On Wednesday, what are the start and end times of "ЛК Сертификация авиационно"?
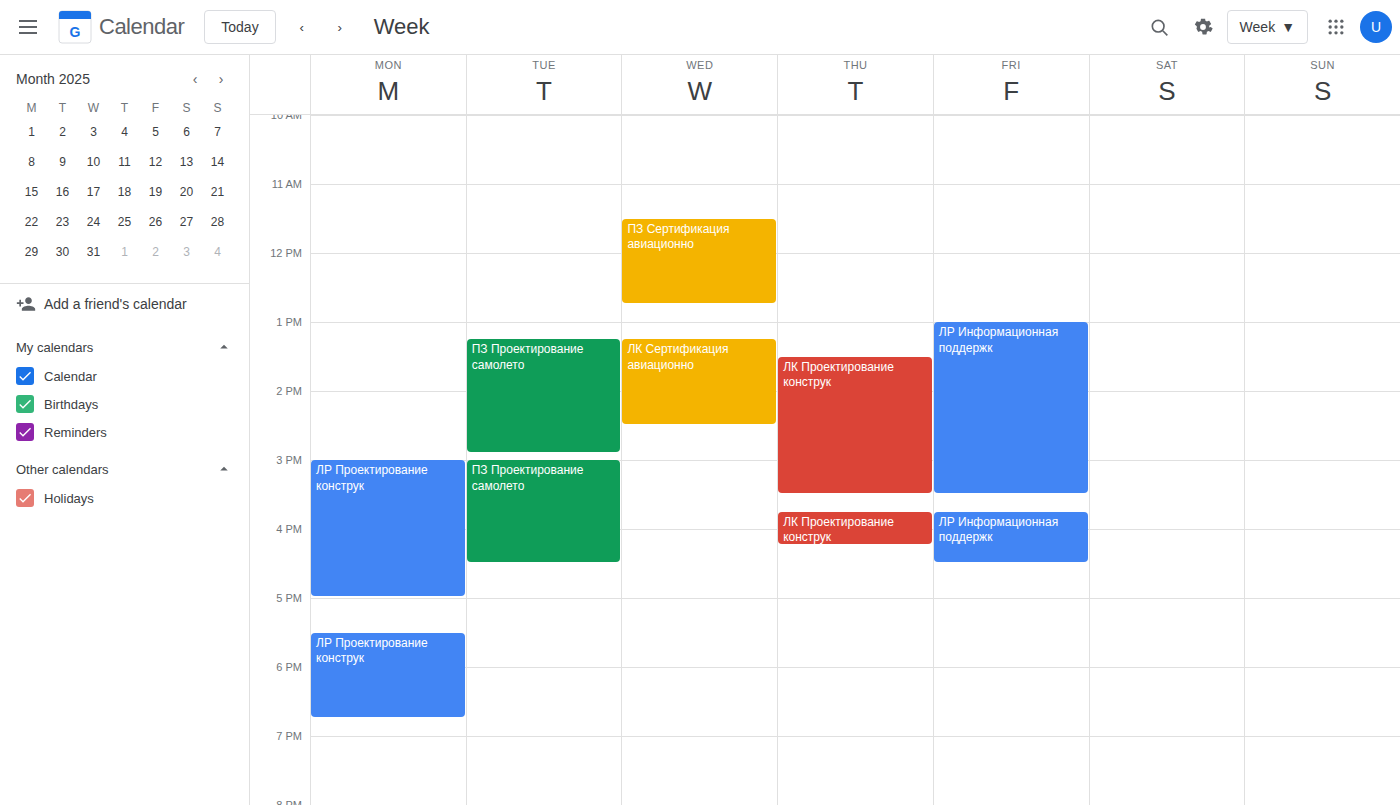
1:15 PM to 2:30 PM